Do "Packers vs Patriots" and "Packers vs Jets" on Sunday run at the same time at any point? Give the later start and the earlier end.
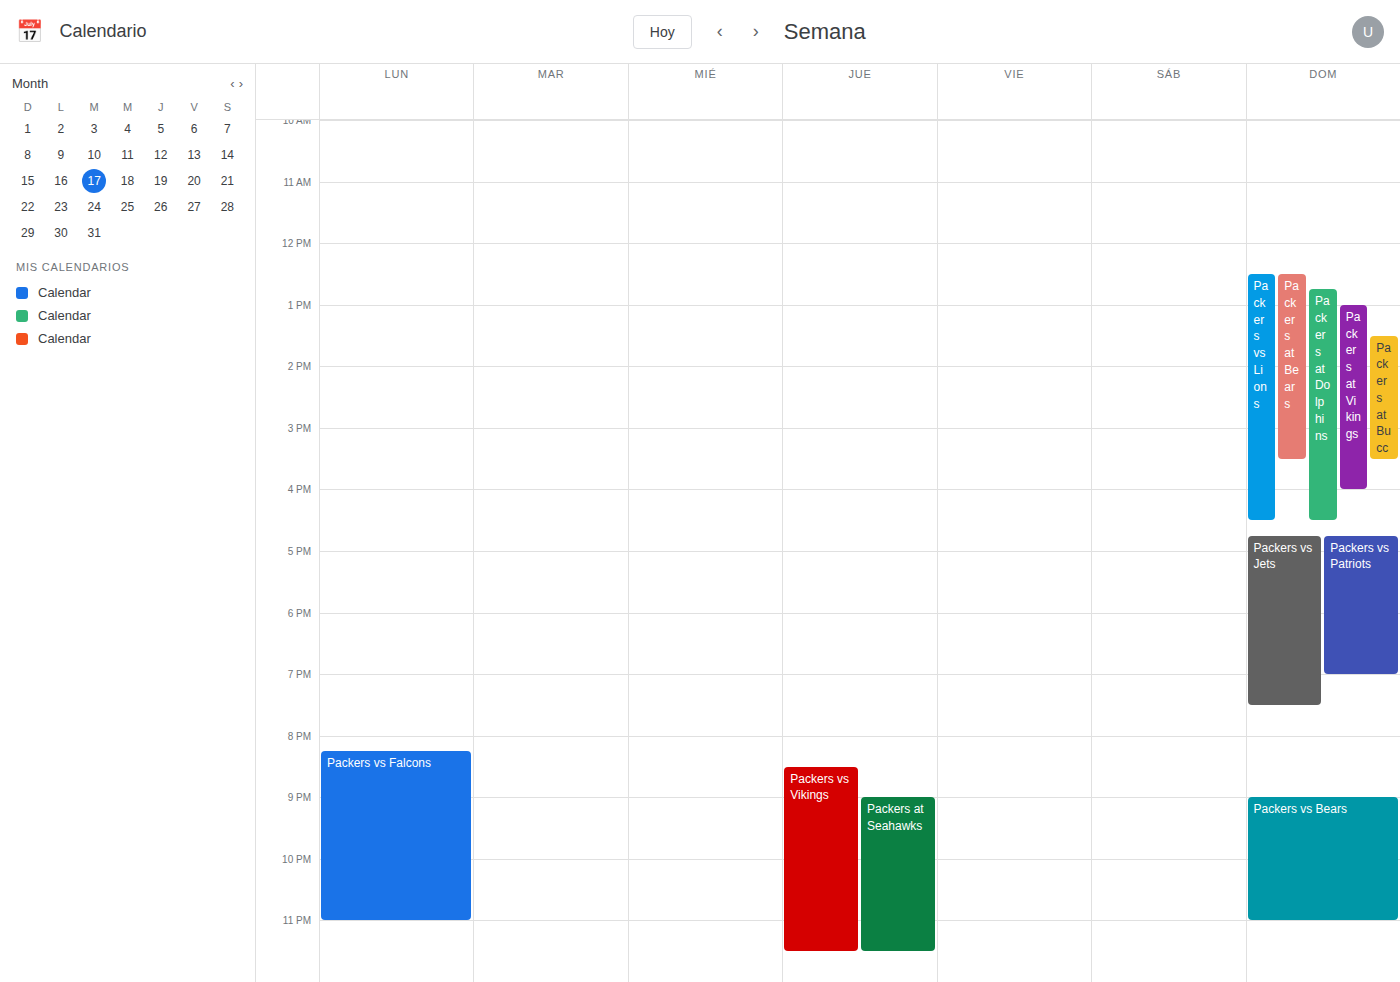
"Packers vs Jets" starts at 16:45, before "Packers vs Patriots" ends at 19:00 -- they overlap.